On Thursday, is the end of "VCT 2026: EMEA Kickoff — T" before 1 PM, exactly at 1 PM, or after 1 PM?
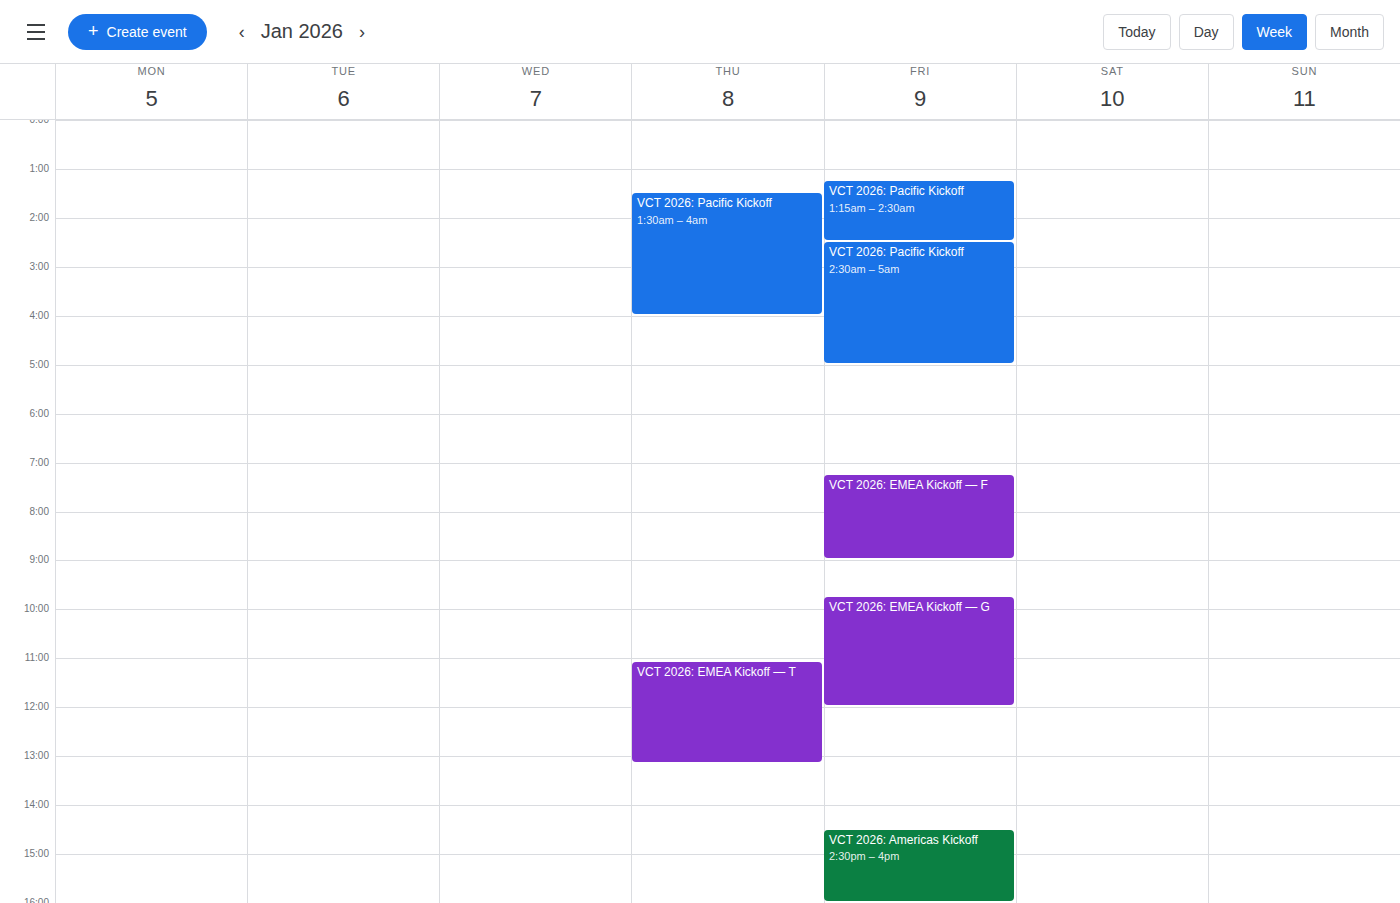
1:10 PM -- after 1 PM, 10 minutes below the 1 PM line.